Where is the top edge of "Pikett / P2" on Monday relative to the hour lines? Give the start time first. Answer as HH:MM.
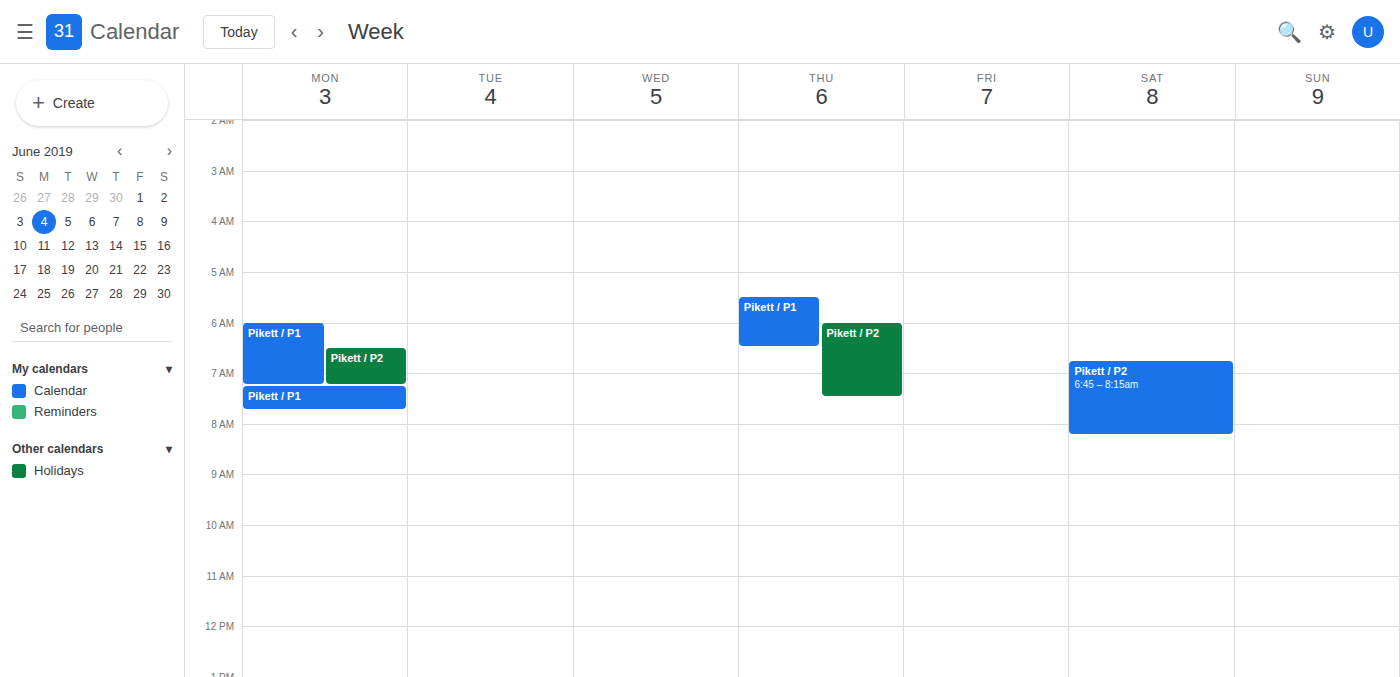
06:30 -- halfway between the 06:00 and 07:00 lines.